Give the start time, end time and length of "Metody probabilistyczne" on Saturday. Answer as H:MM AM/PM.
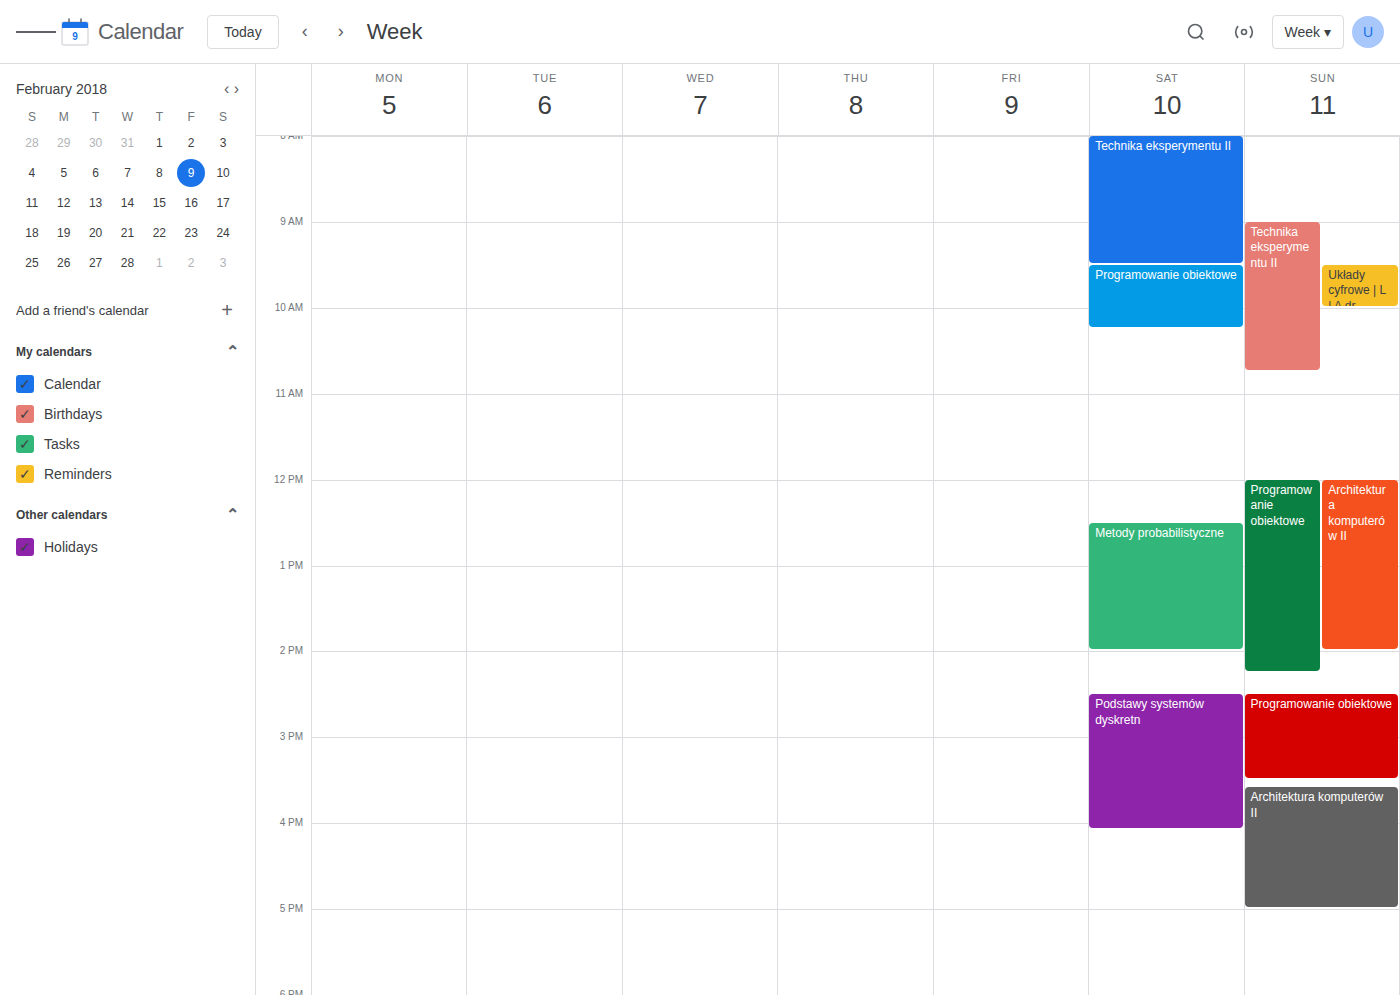
12:30 PM to 2:00 PM, 1 hour 30 minutes